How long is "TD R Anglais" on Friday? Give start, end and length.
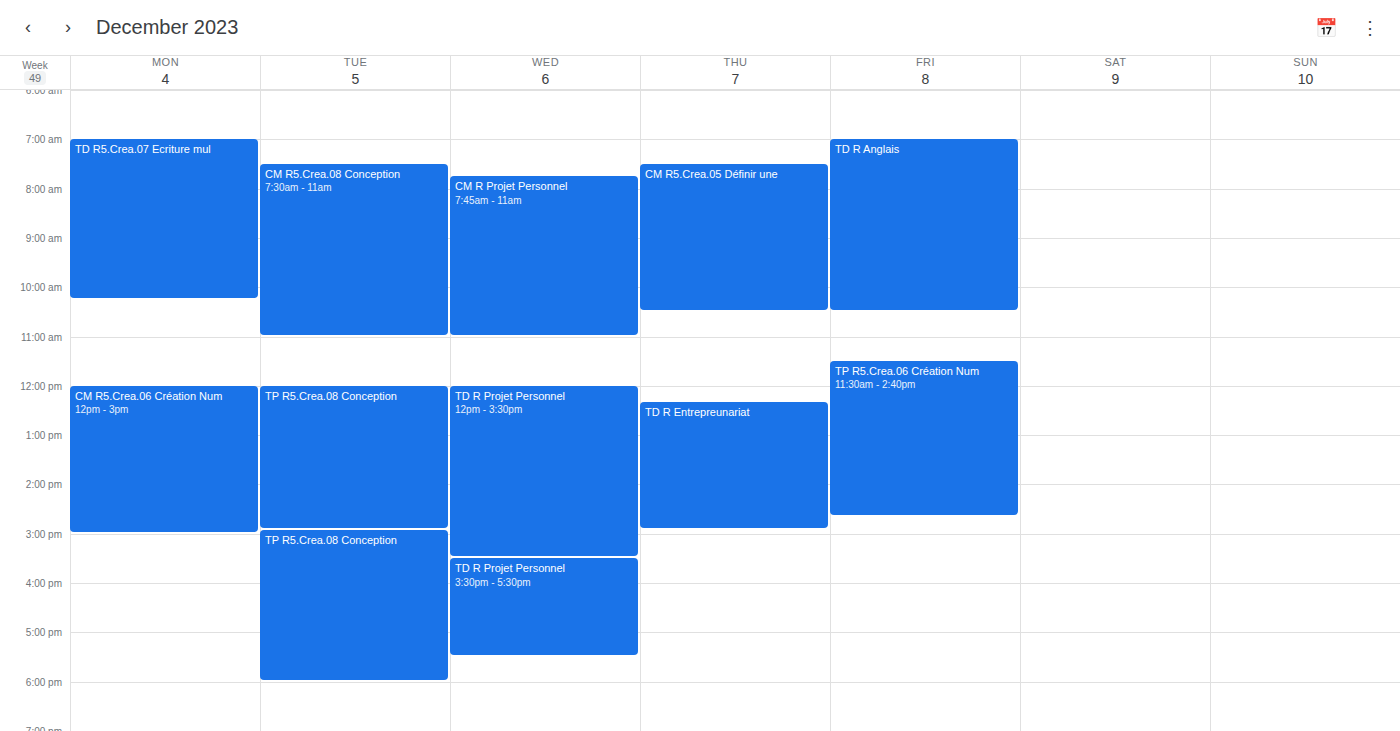
7:00 AM to 10:30 AM, 3 hours 30 minutes